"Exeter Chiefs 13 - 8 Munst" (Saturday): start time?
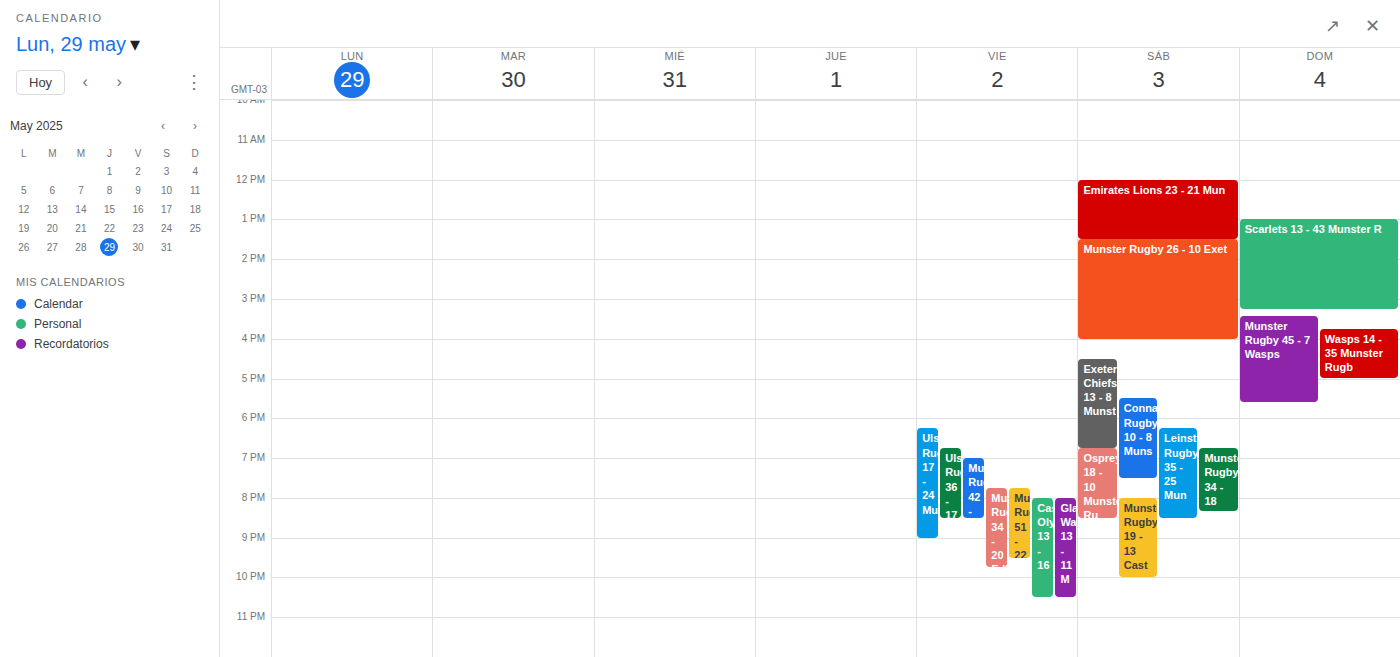
4:30 PM